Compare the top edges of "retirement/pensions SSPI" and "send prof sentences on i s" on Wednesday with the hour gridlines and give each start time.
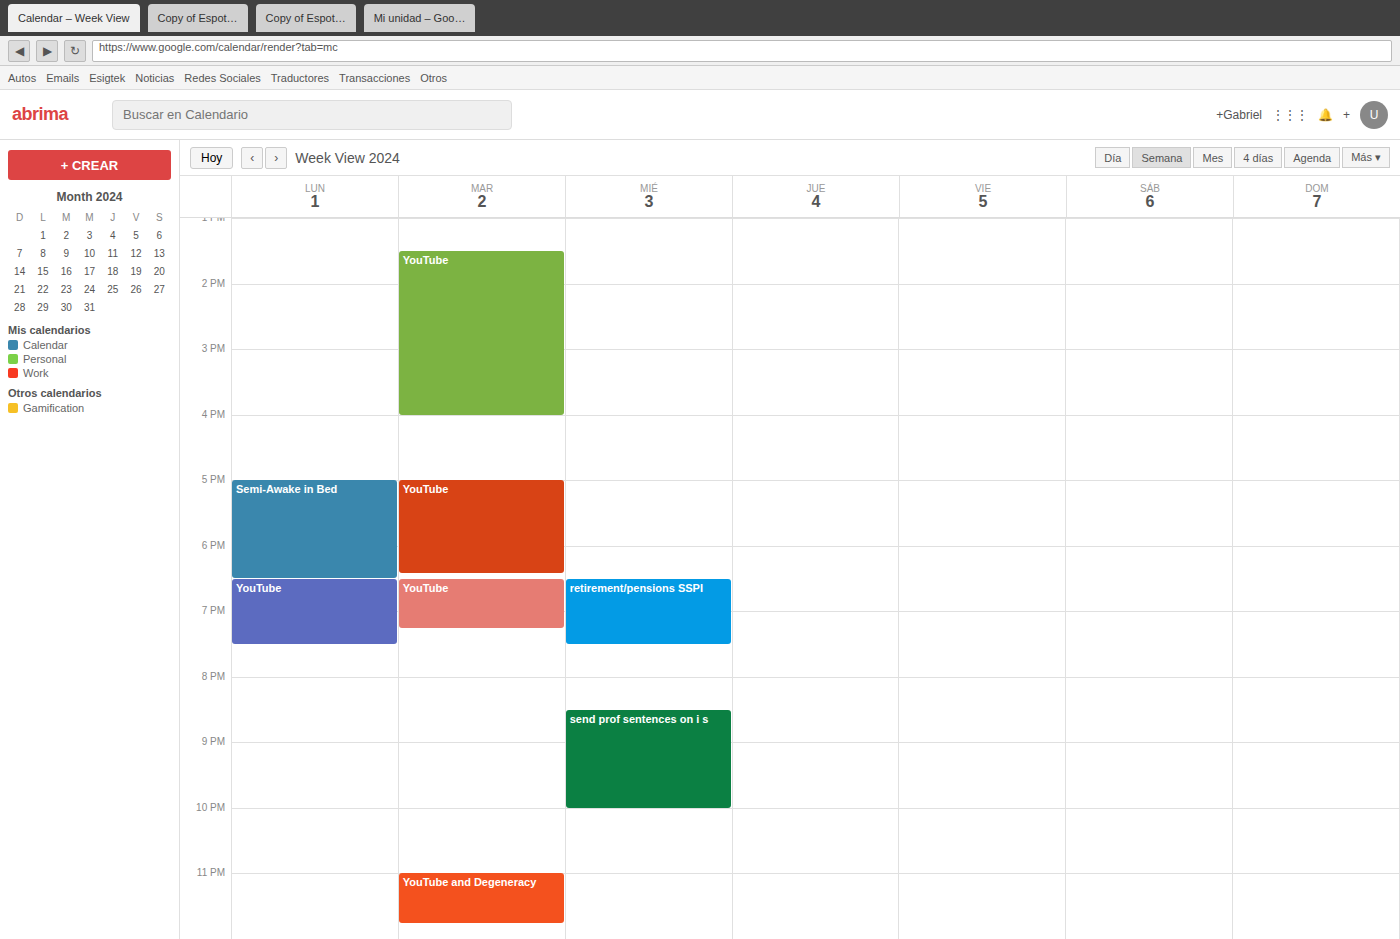
"retirement/pensions SSPI": 6:30 PM, halfway between the 6 PM and 7 PM lines. "send prof sentences on i s": 8:30 PM, halfway between the 8 PM and 9 PM lines.